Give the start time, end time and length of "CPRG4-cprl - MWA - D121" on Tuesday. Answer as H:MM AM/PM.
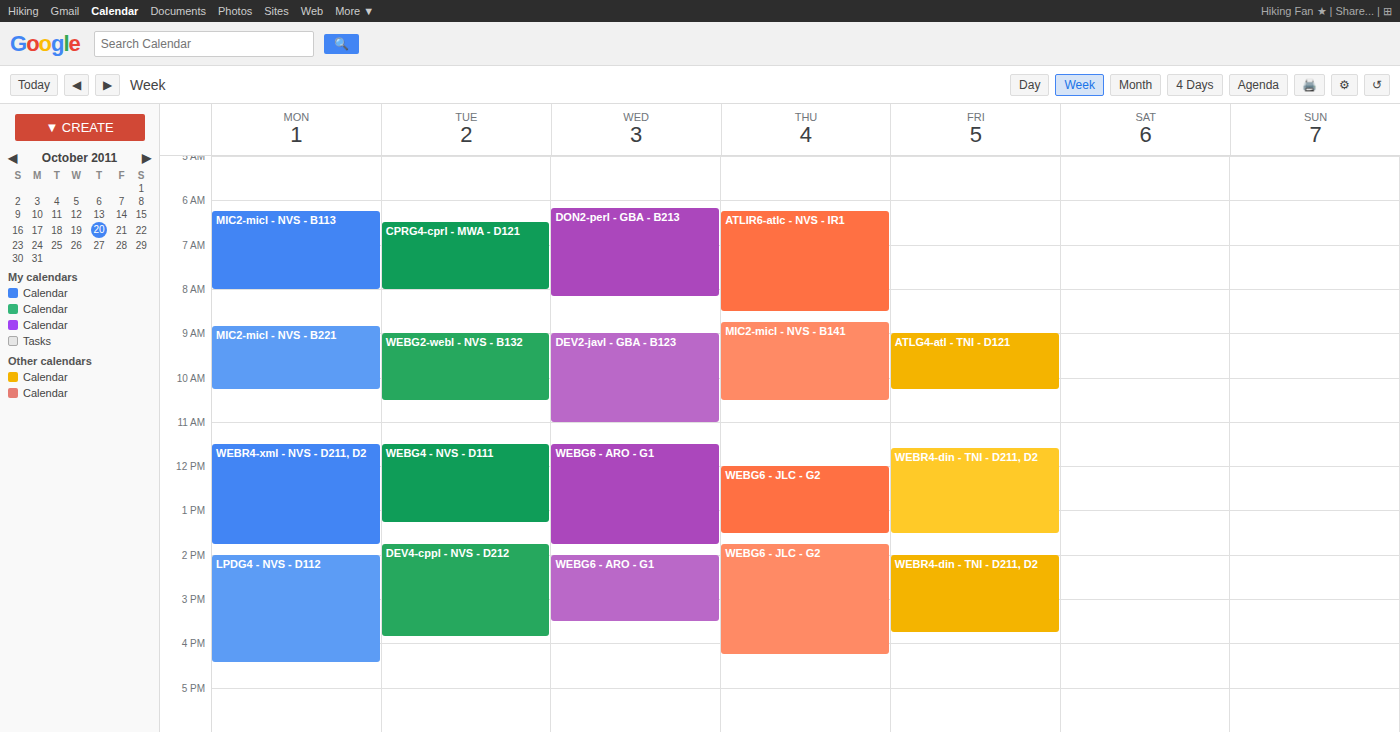
6:30 AM to 8:00 AM, 1 hour 30 minutes